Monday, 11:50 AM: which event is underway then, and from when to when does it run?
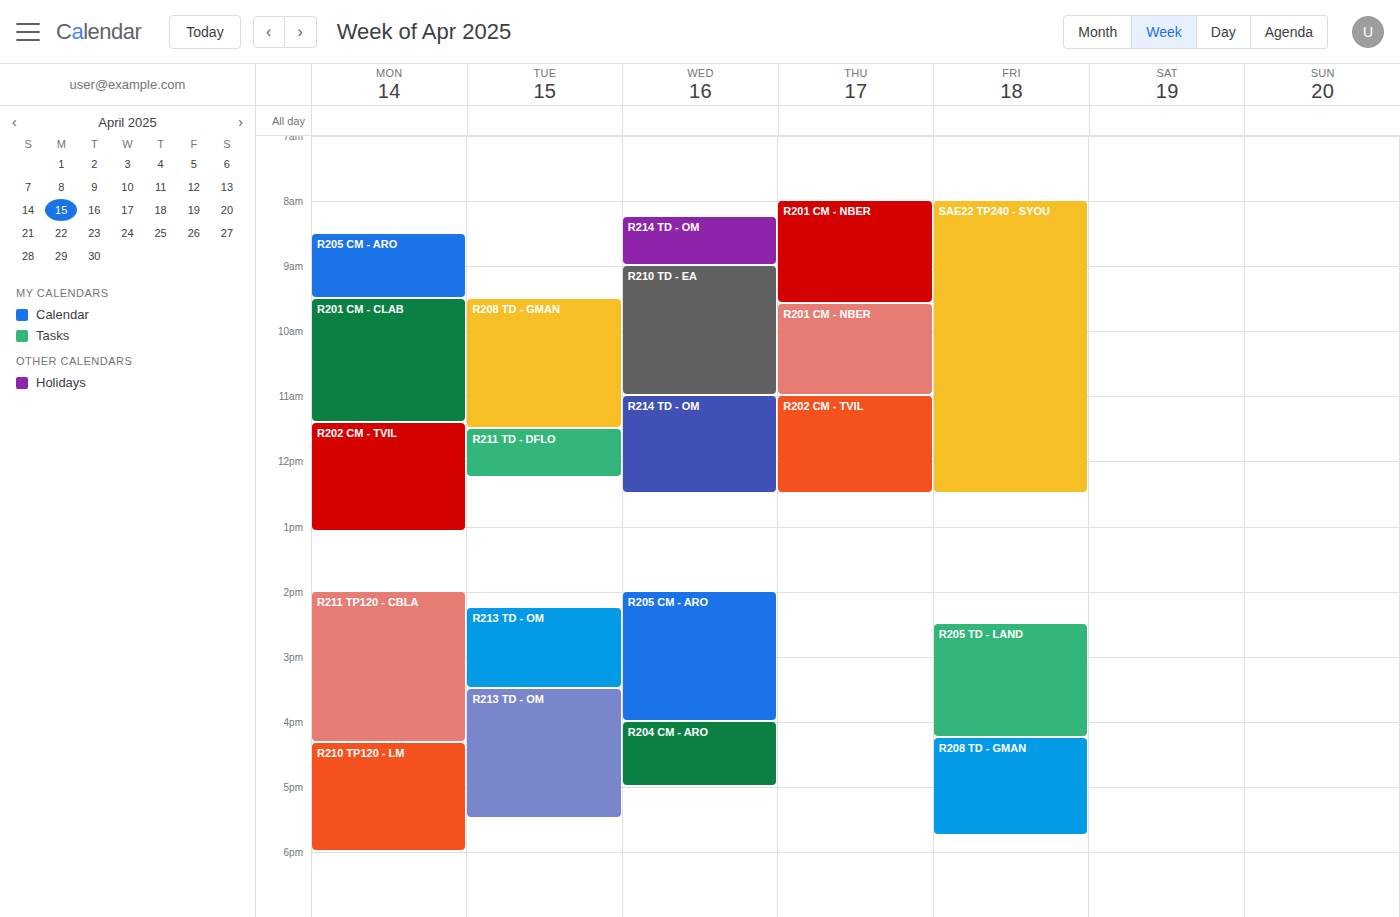
"R202 CM - TVIL", 11:25 AM to 1:05 PM